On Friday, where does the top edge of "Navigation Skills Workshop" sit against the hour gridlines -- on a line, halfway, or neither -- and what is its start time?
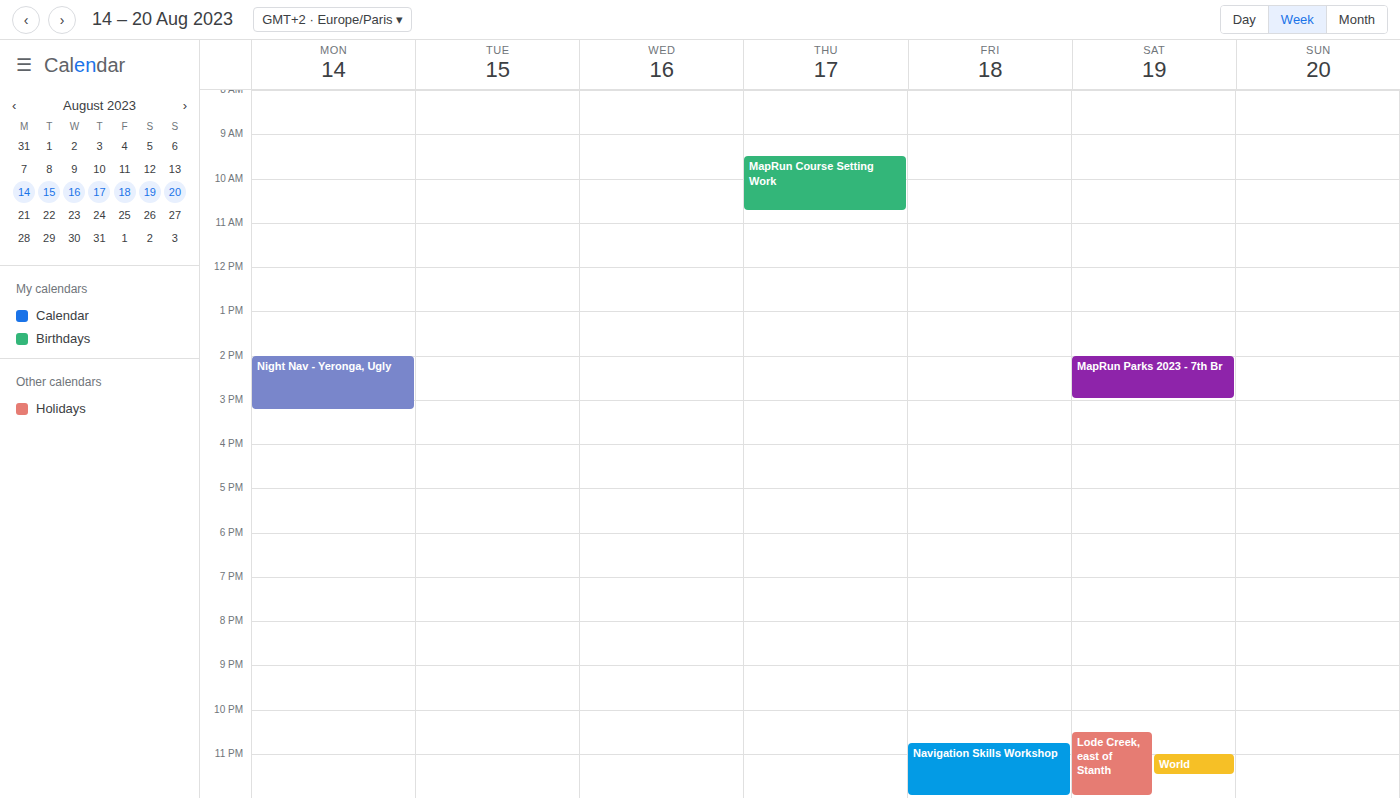
10:45 PM -- neither: three quarters of the way from the 10 PM line to the 11 PM line.